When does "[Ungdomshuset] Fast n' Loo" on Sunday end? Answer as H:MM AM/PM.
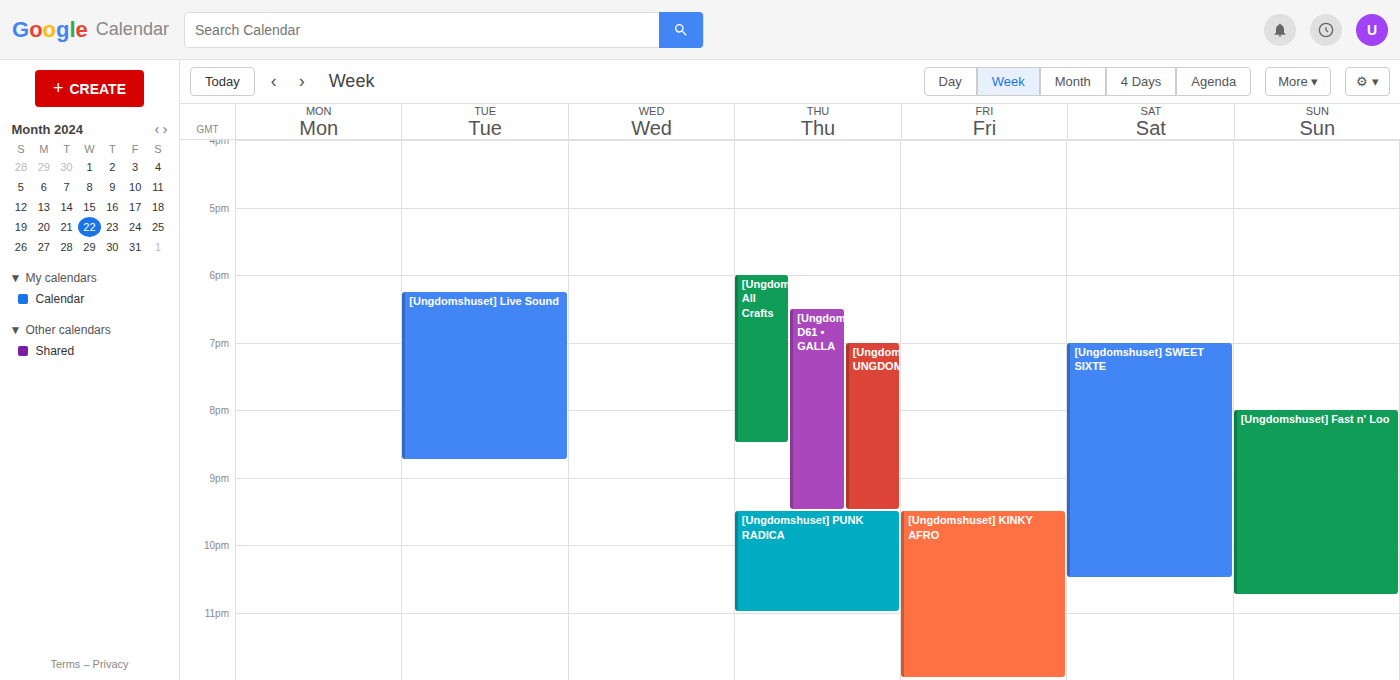
10:45 PM